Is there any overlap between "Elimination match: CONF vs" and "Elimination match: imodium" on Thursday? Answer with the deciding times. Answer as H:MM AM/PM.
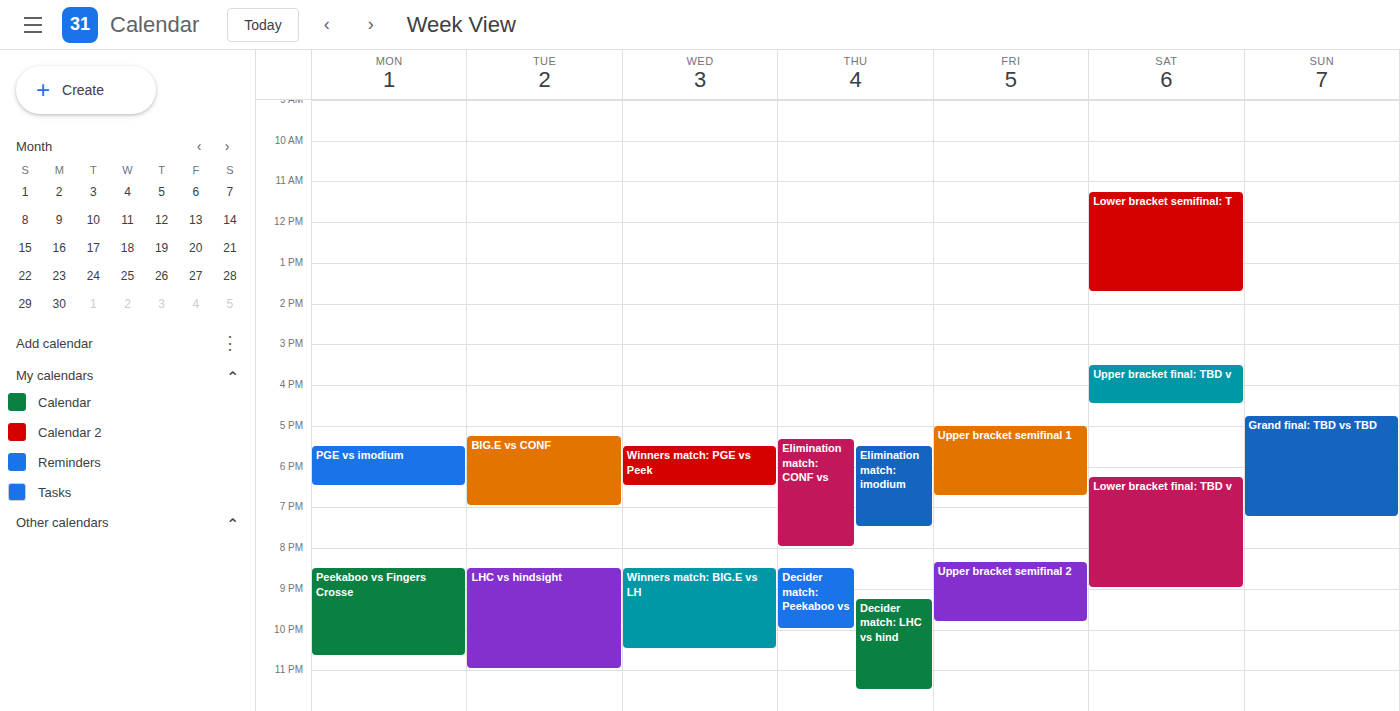
"Elimination match: imodium" runs 5:30 PM to 7:30 PM, inside "Elimination match: CONF vs" -- they overlap.